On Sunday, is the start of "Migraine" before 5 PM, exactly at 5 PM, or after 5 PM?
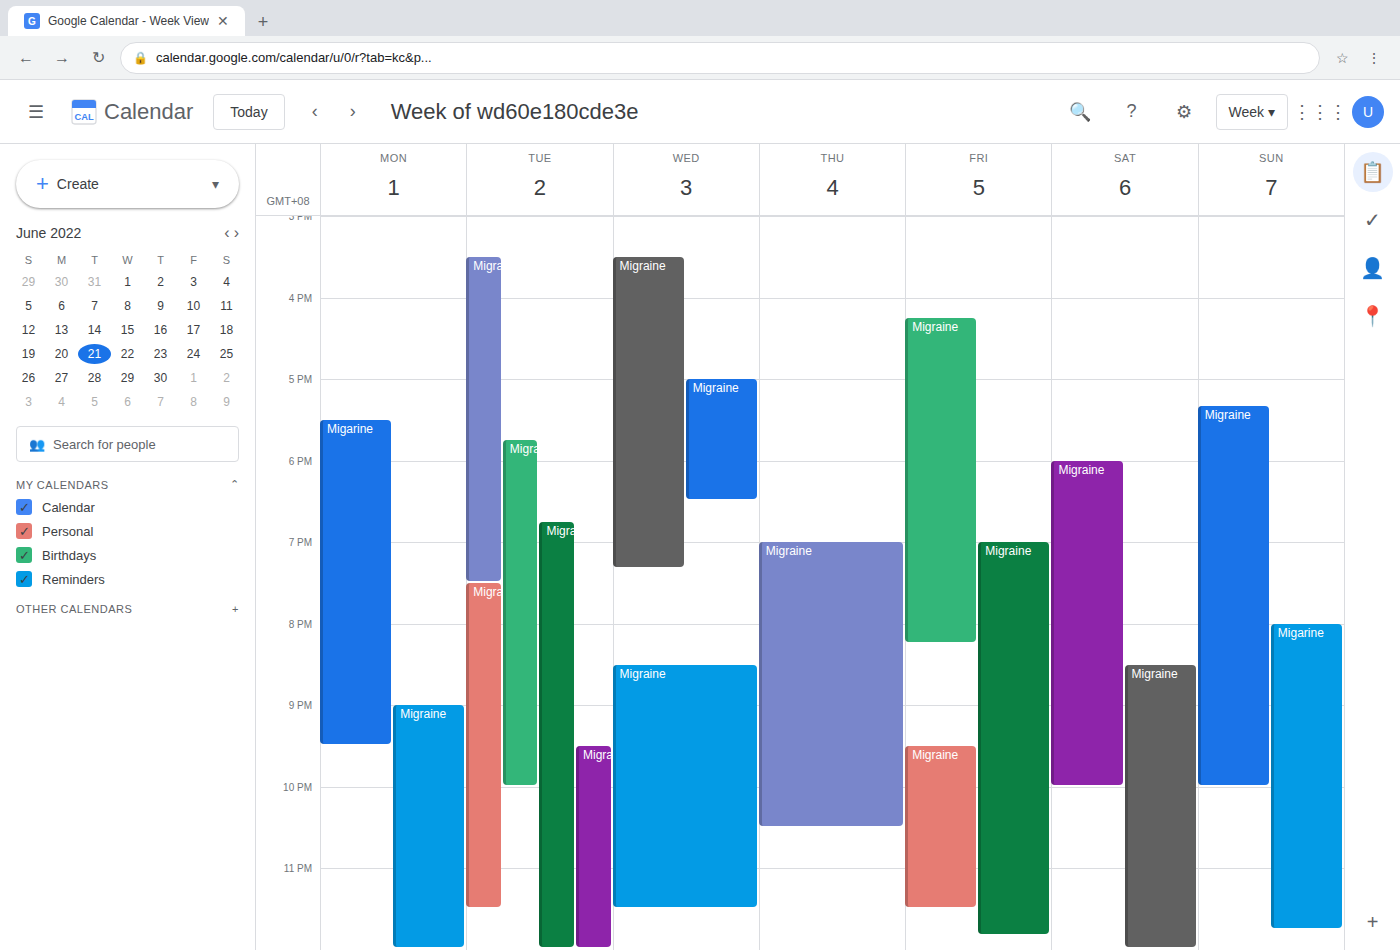
5:20 PM -- after 5 PM, 20 minutes below the 5 PM line.